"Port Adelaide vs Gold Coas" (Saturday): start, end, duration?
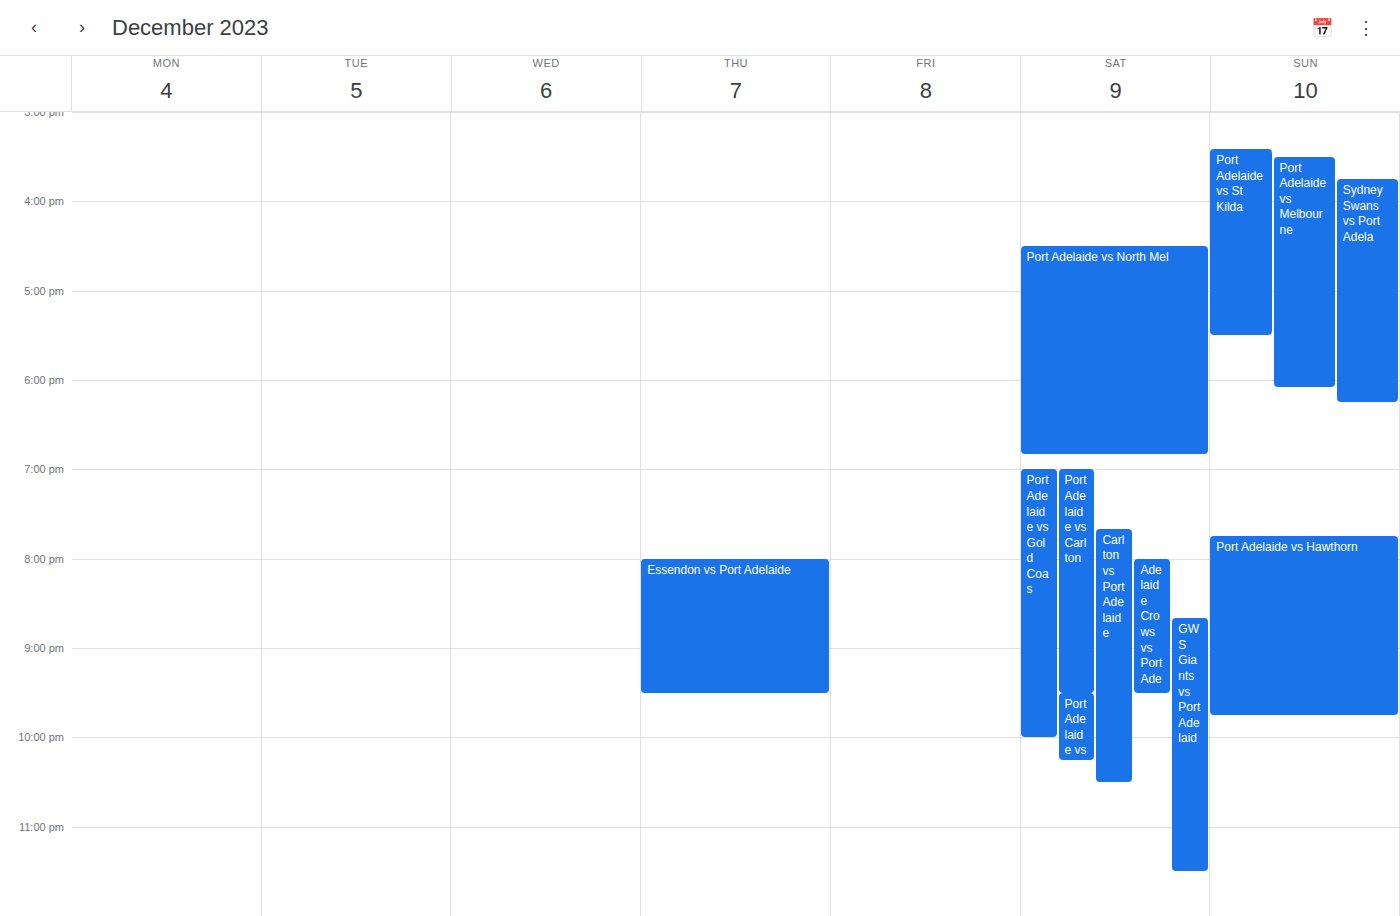
7:00 PM to 10:00 PM, 3 hours